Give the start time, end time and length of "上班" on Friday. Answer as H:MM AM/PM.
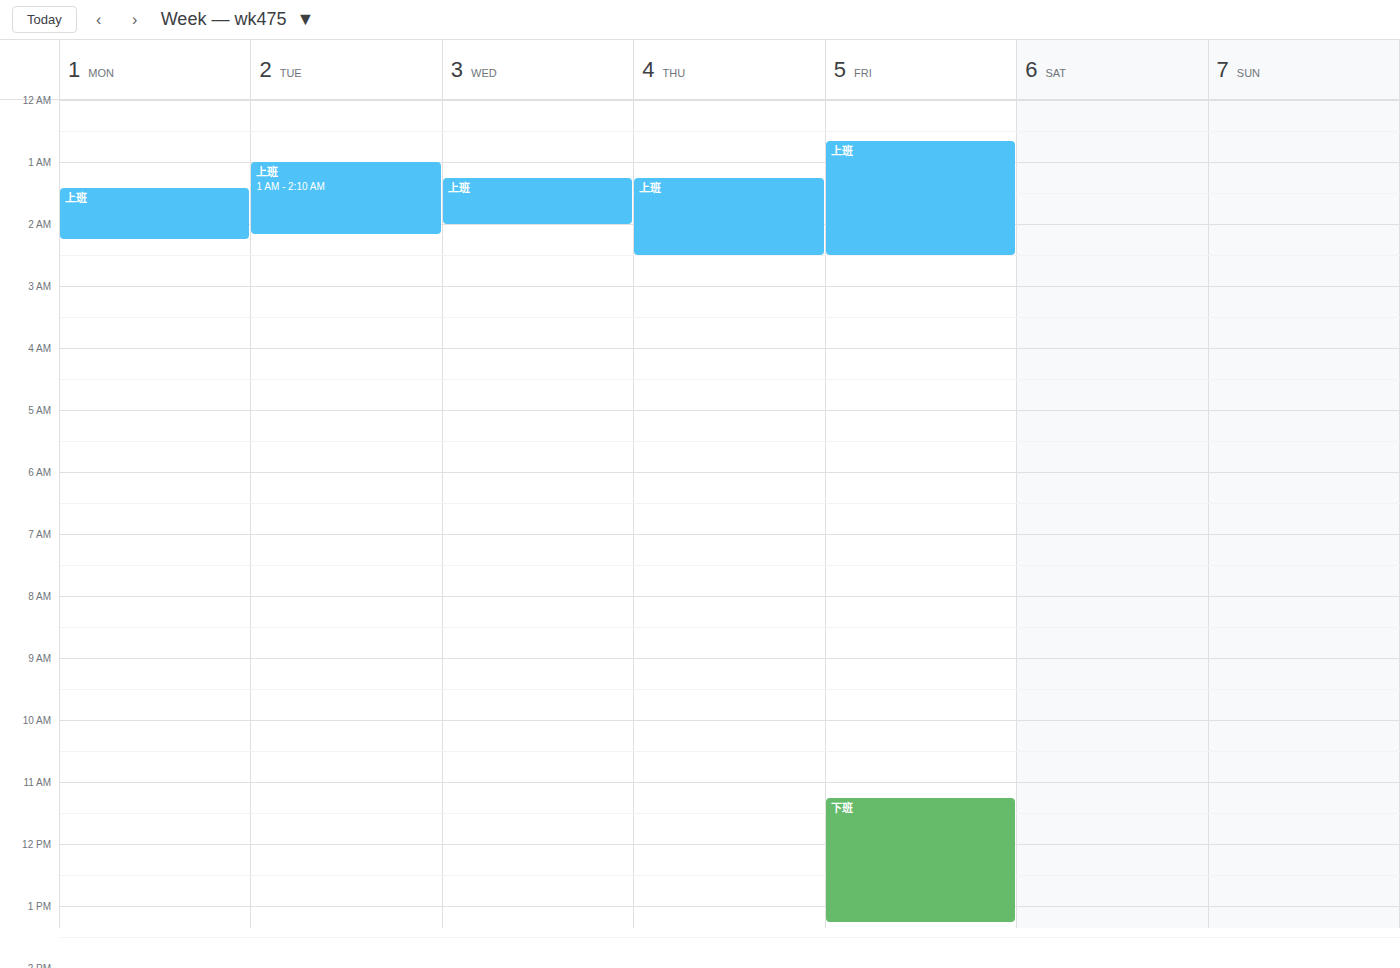
12:40 AM to 2:30 AM, 1 hour 50 minutes